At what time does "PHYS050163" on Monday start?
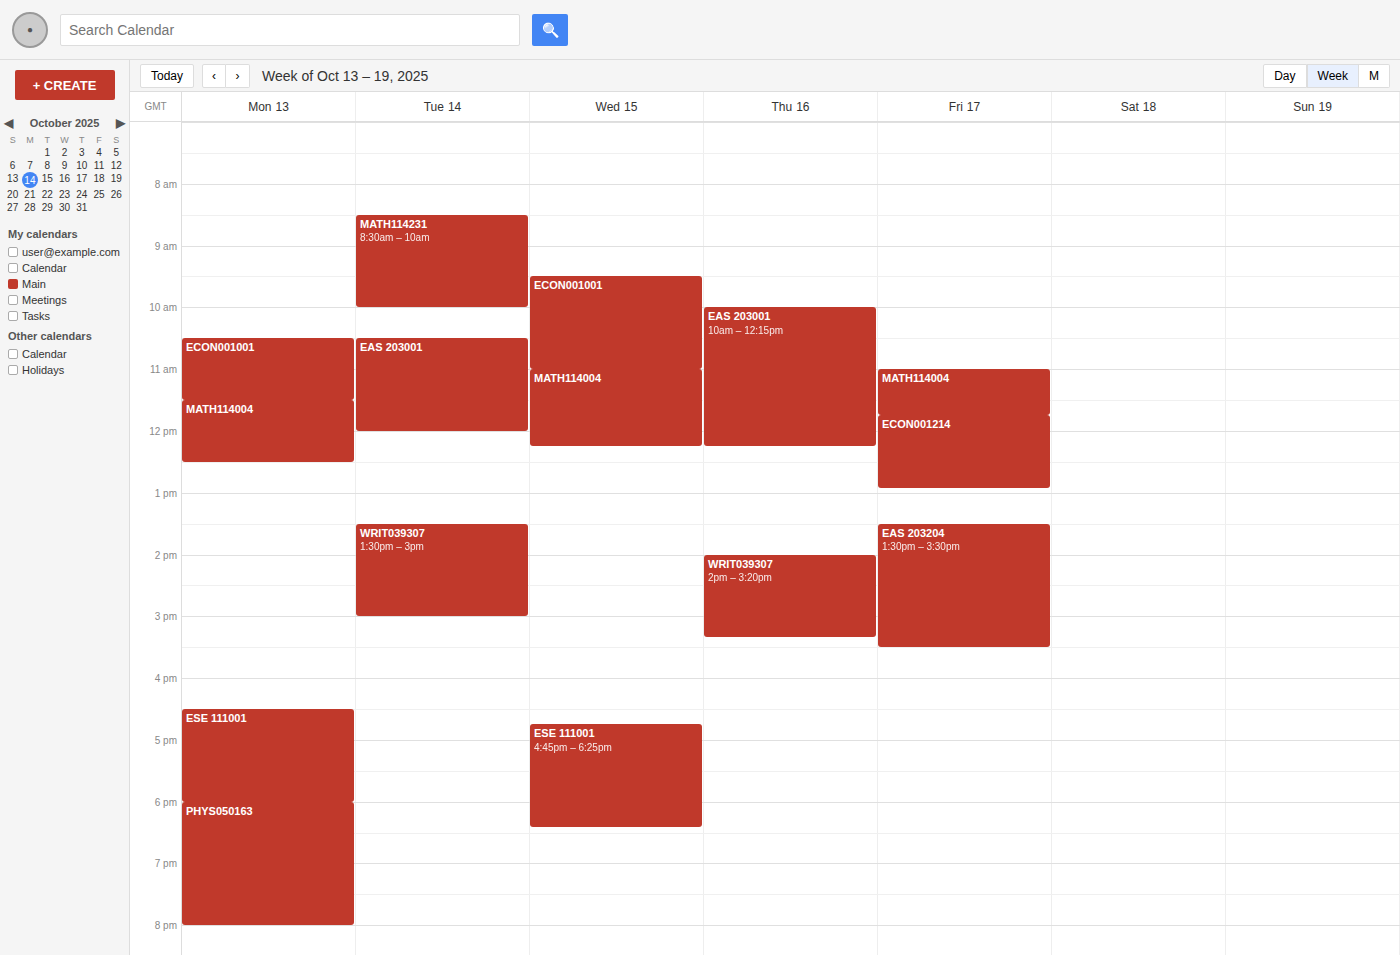
6:00 PM